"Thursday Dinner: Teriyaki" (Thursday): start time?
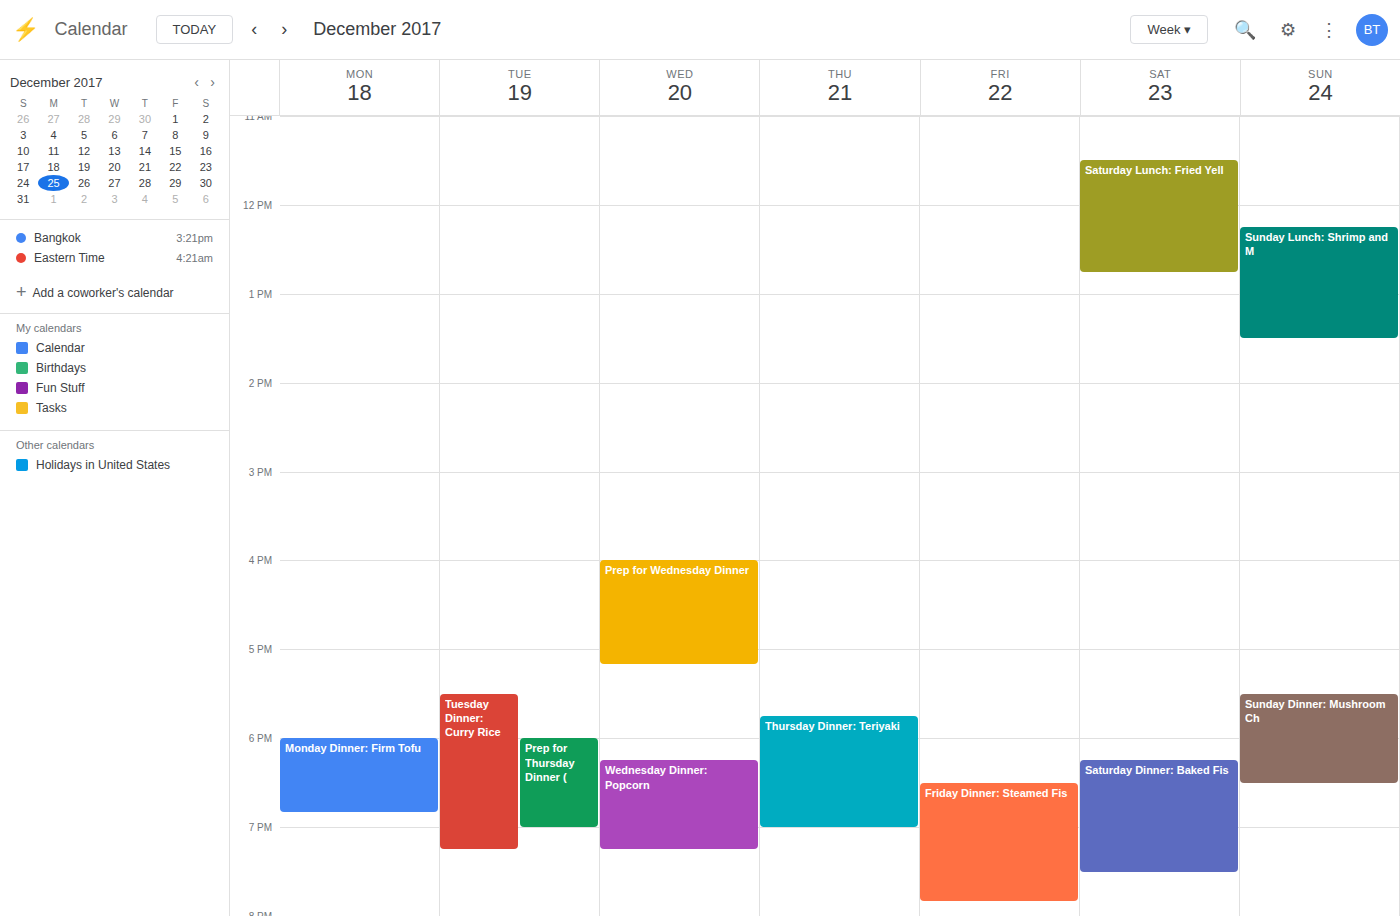
5:45 PM